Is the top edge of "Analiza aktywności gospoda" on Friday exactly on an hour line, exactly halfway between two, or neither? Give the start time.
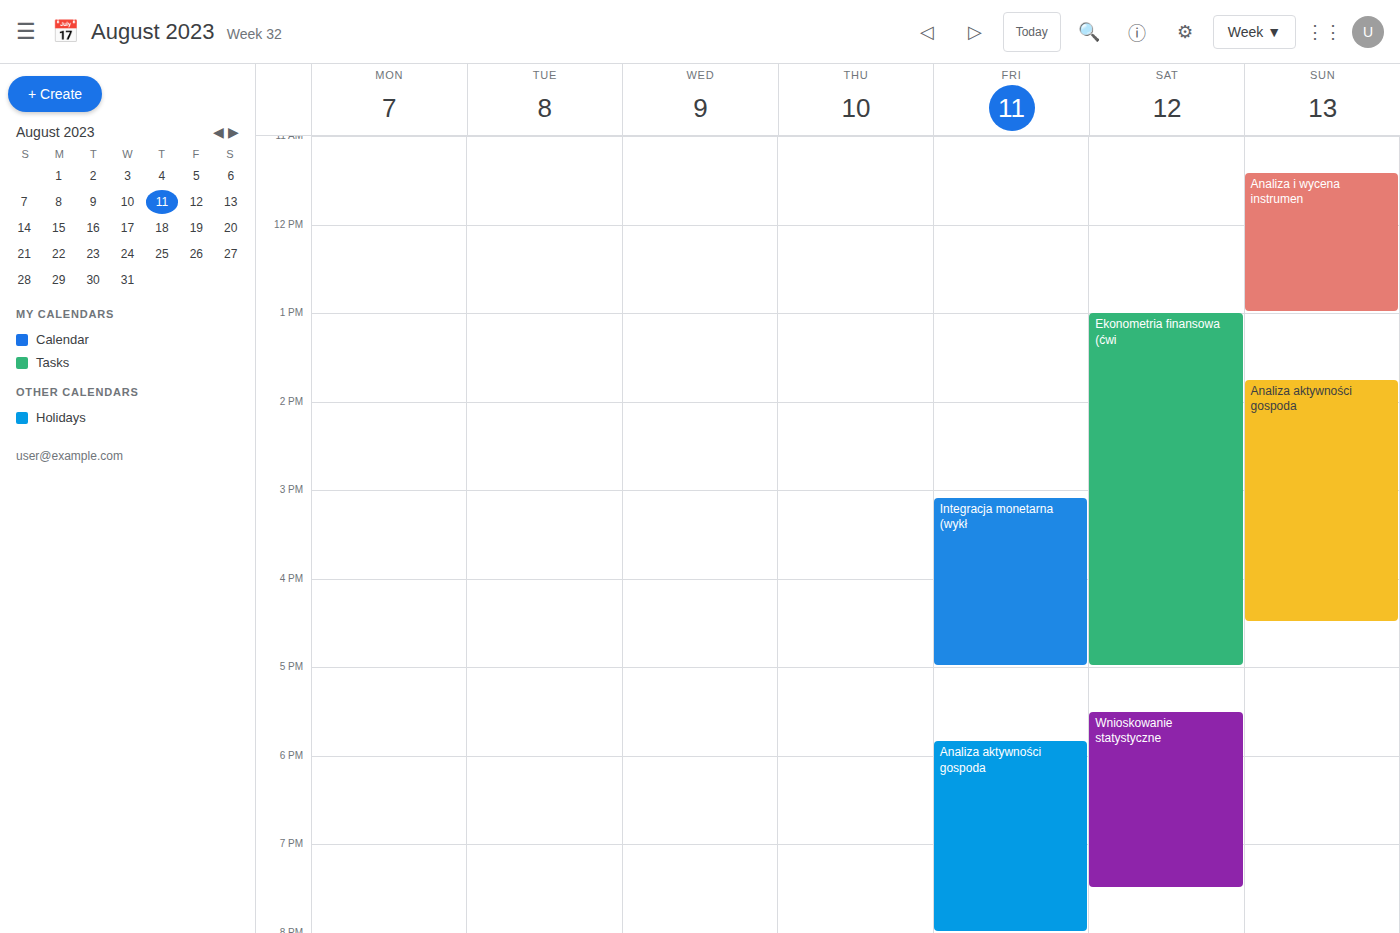
5:50 PM -- neither: 50 minutes below the 5 PM line and 10 minutes above the 6 PM line.